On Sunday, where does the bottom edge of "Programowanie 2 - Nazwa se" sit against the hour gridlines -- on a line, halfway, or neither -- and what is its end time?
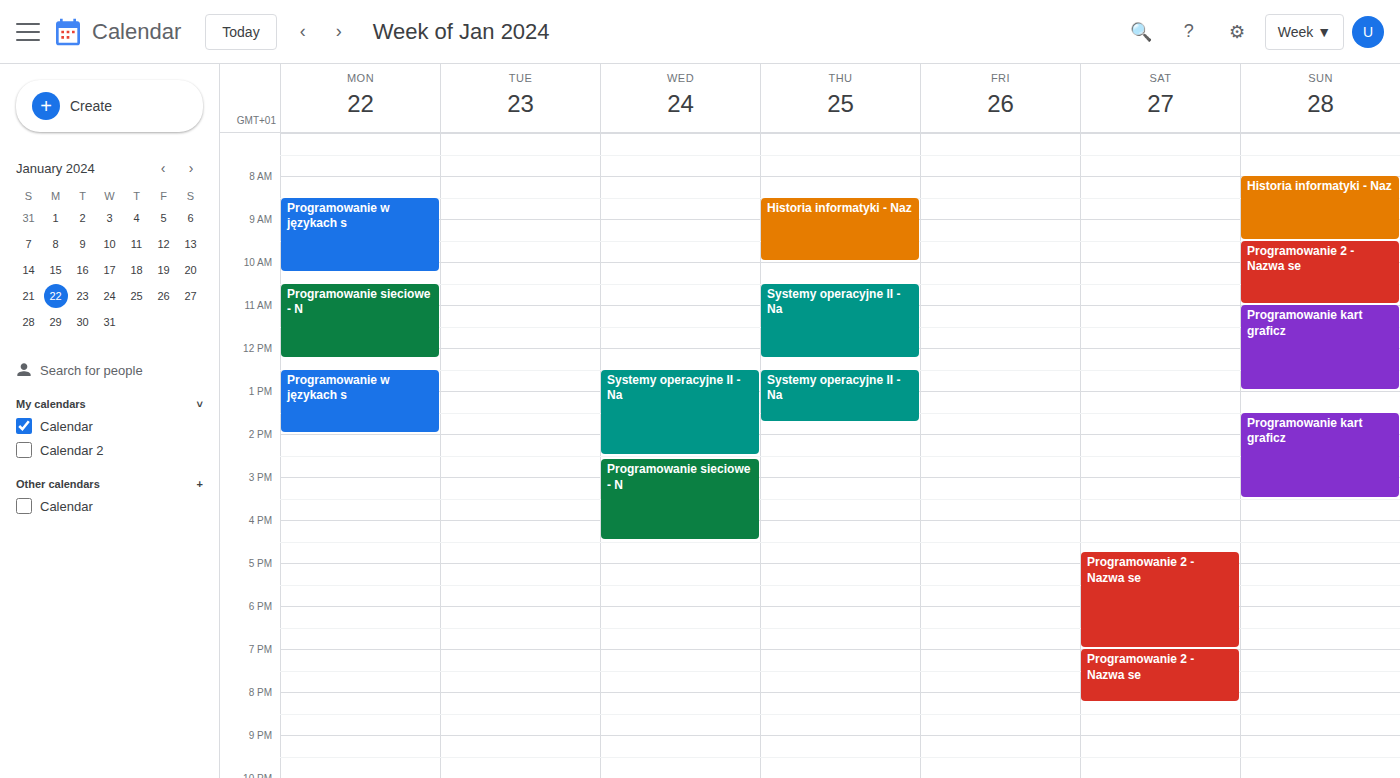
11:00 AM -- exactly on the 11 AM line.